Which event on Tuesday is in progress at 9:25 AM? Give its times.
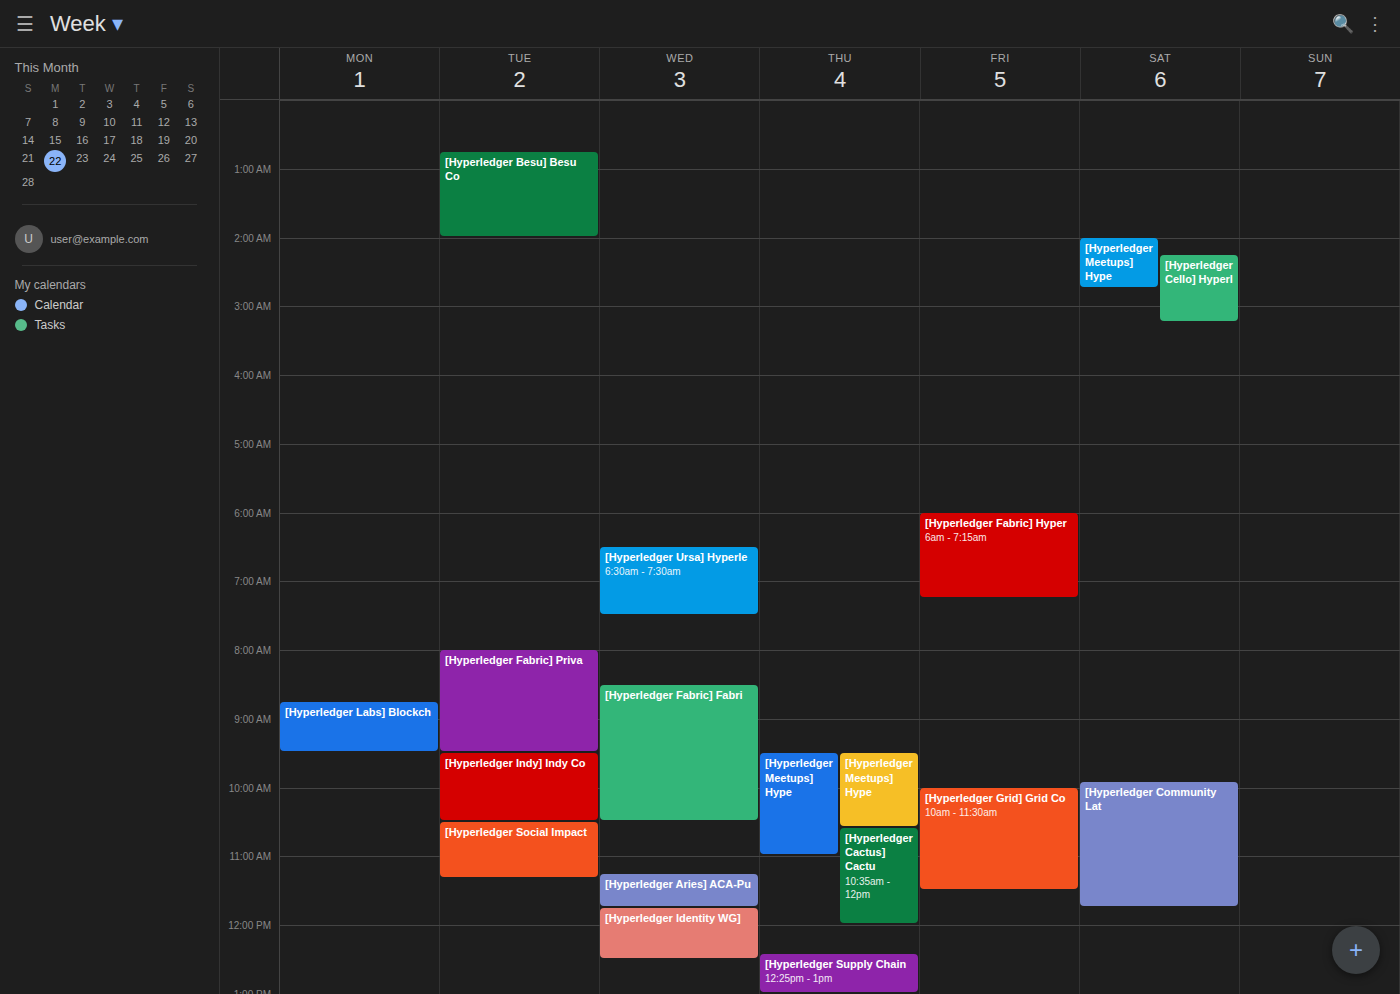
"[Hyperledger Fabric] Priva", 8:00 AM to 9:30 AM